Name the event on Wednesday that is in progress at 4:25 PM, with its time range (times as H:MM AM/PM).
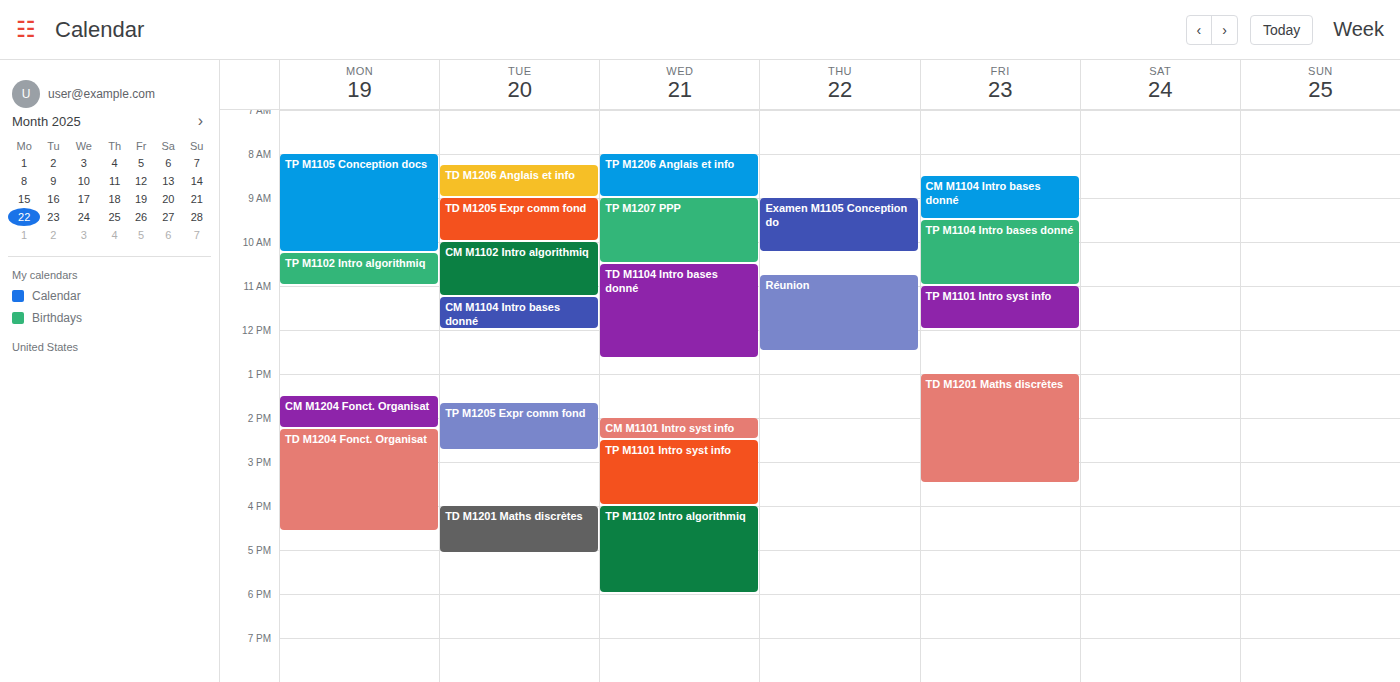
"TP M1102 Intro algorithmiq", 4:00 PM to 6:00 PM